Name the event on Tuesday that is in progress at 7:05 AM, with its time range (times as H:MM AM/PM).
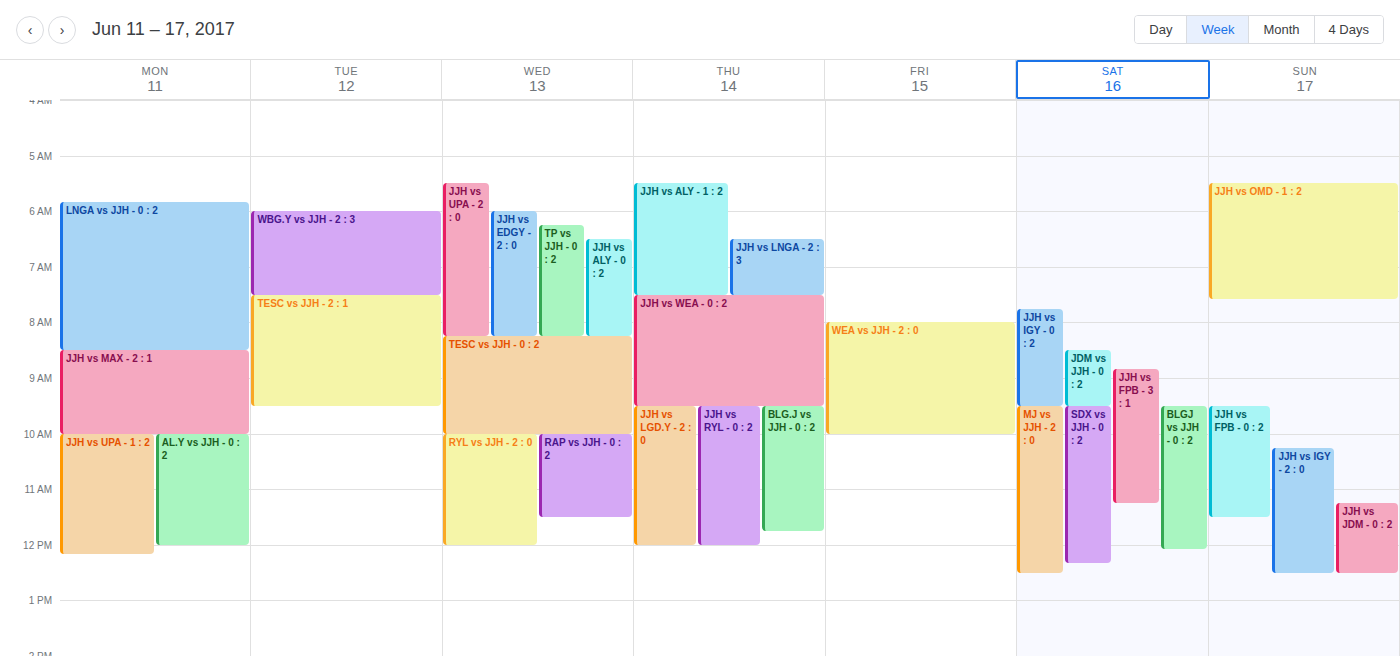
"WBG.Y vs JJH - 2 : 3", 6:00 AM to 7:30 AM